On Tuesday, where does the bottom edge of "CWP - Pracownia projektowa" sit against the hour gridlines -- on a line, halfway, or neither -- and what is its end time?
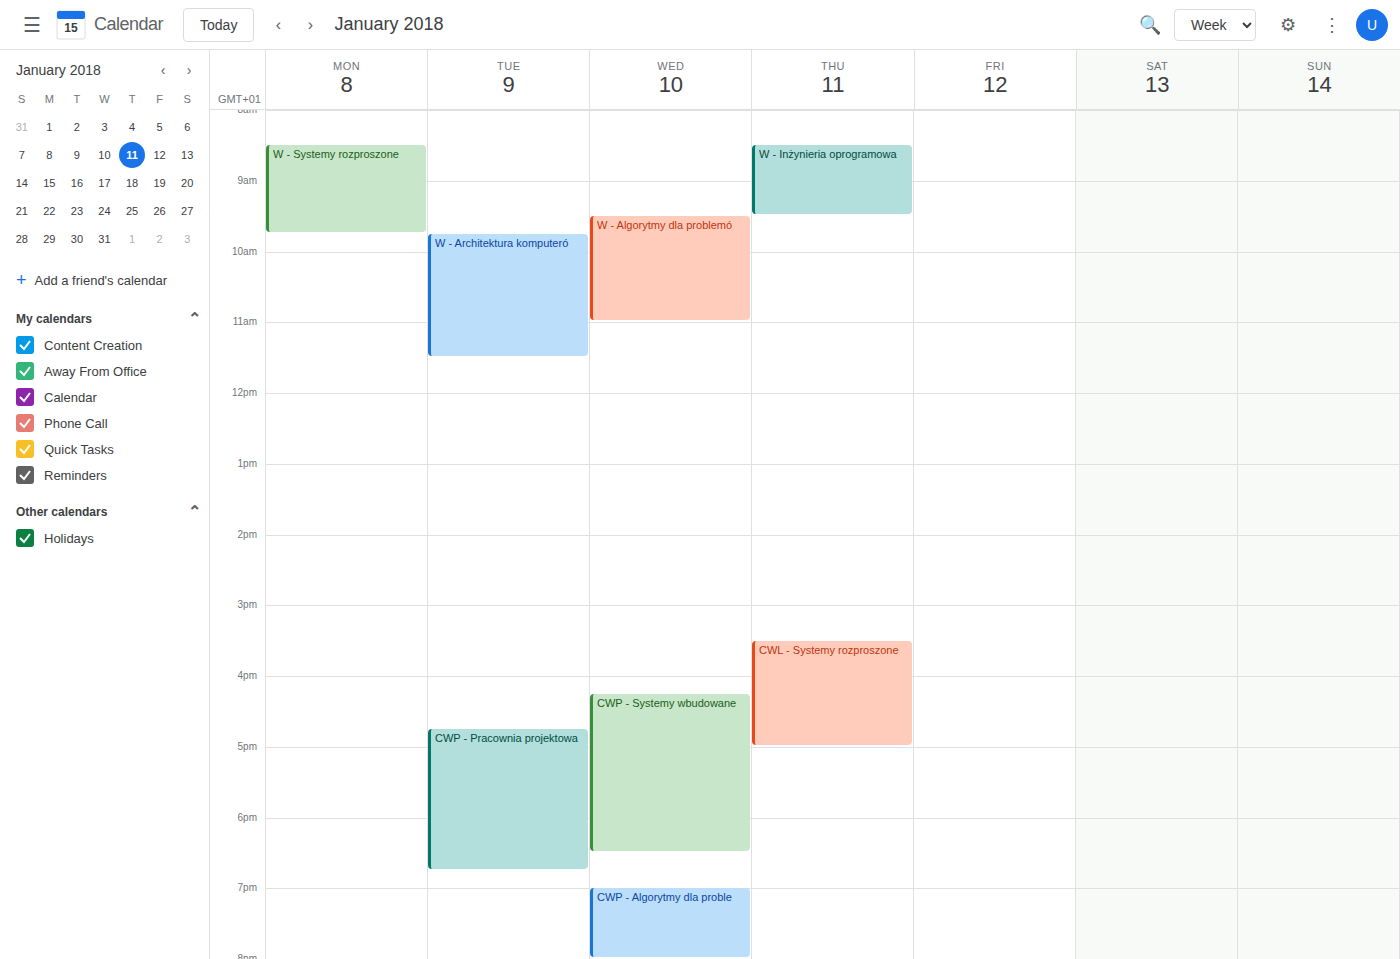
6:45 PM -- neither: three quarters of the way from the 6 PM line to the 7 PM line.